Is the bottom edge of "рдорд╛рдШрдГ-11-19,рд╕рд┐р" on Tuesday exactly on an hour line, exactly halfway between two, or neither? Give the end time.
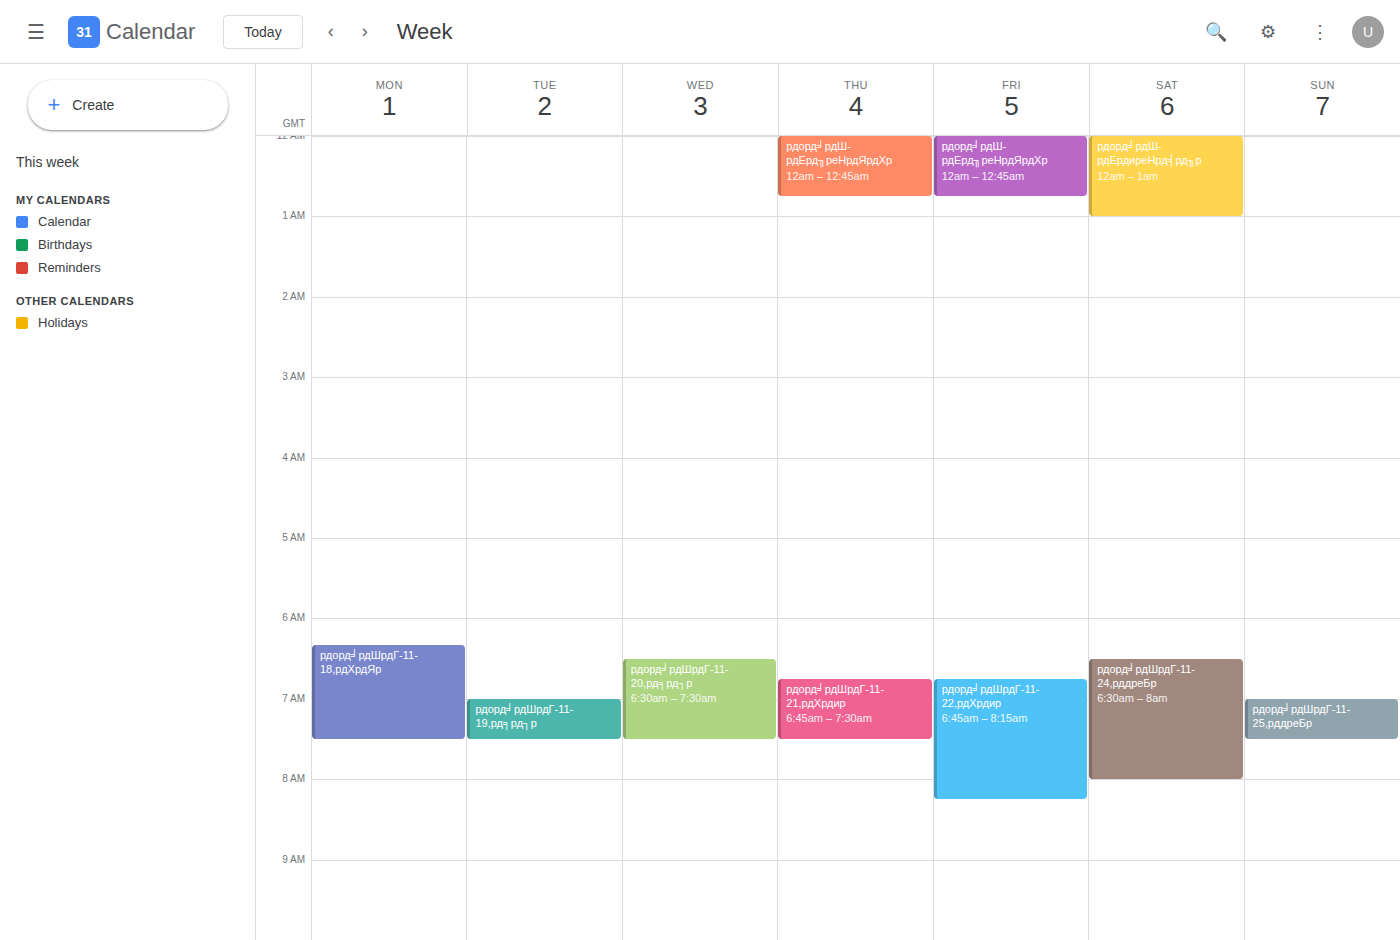
7:30 AM -- halfway between the 7 AM and 8 AM lines.